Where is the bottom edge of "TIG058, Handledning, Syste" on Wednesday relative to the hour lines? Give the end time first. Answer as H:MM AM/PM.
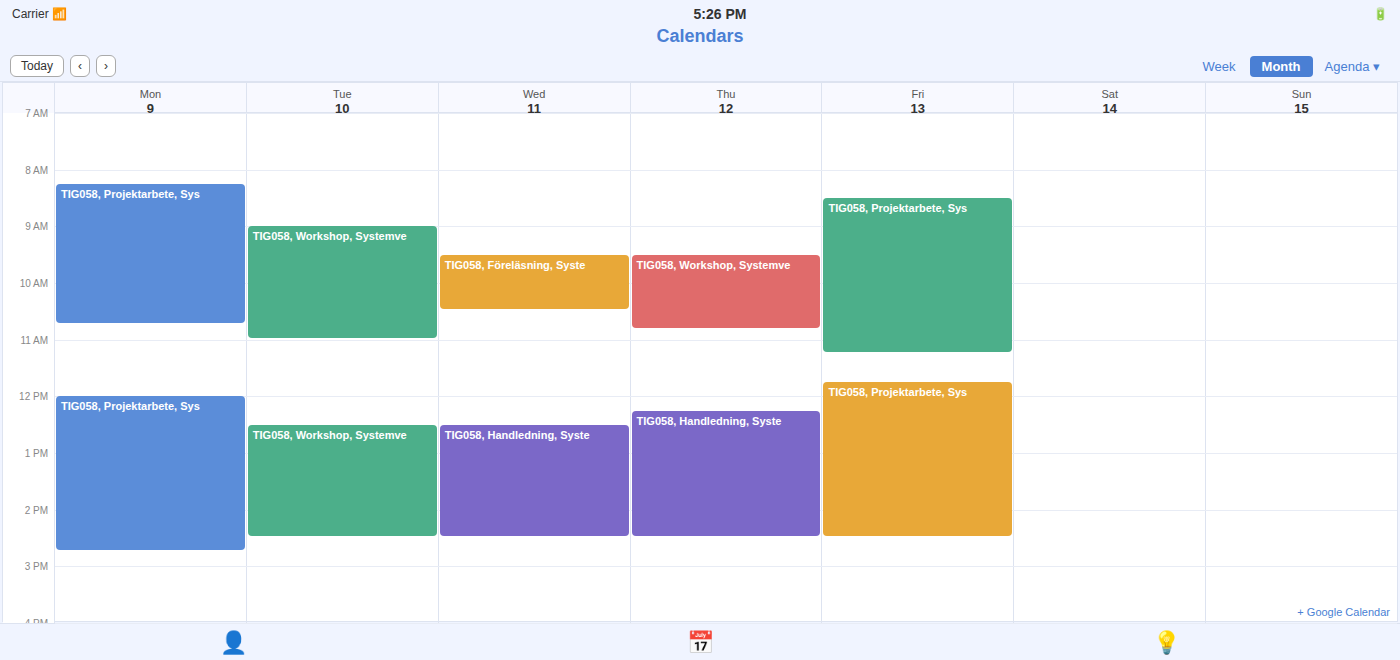
2:30 PM -- halfway between the 2 PM and 3 PM lines.